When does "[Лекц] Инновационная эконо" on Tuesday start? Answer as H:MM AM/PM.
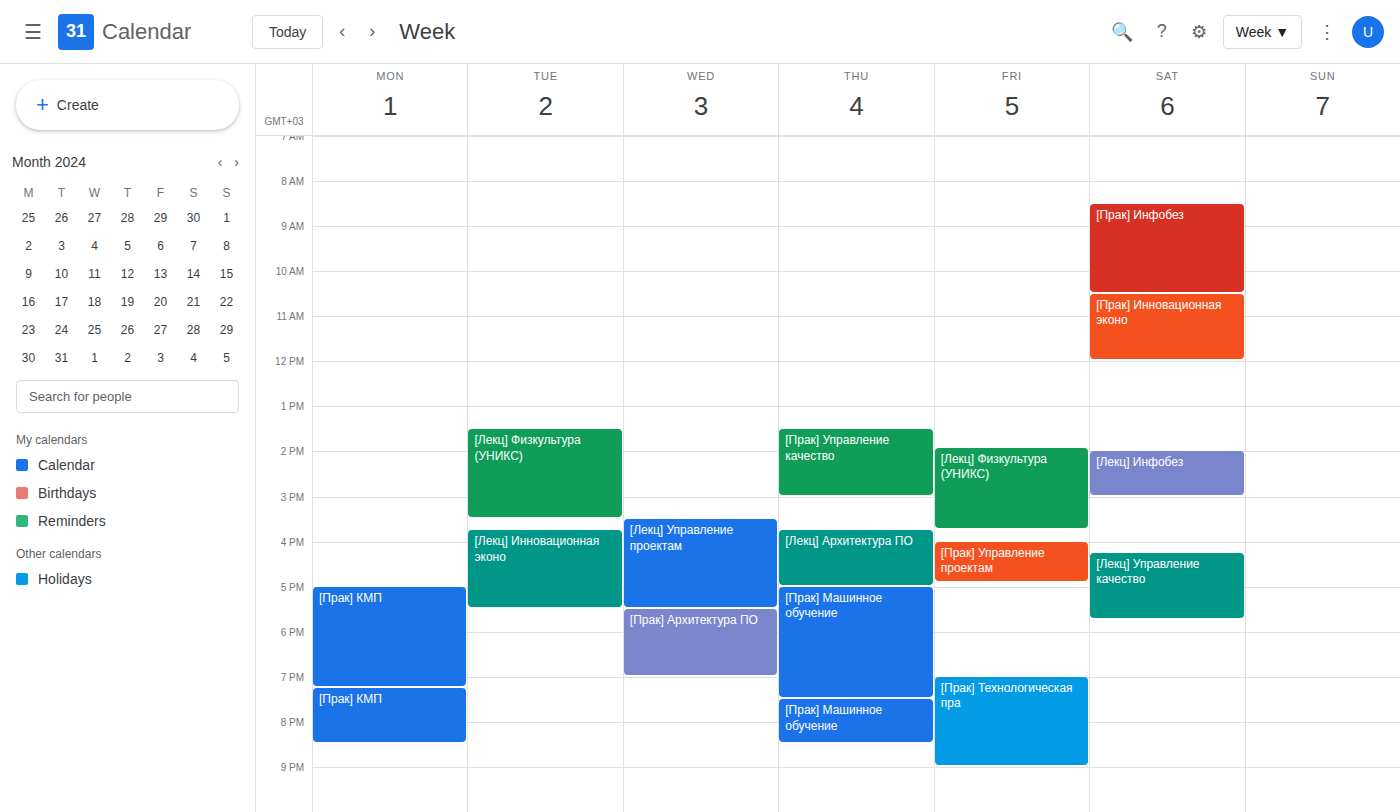
3:45 PM